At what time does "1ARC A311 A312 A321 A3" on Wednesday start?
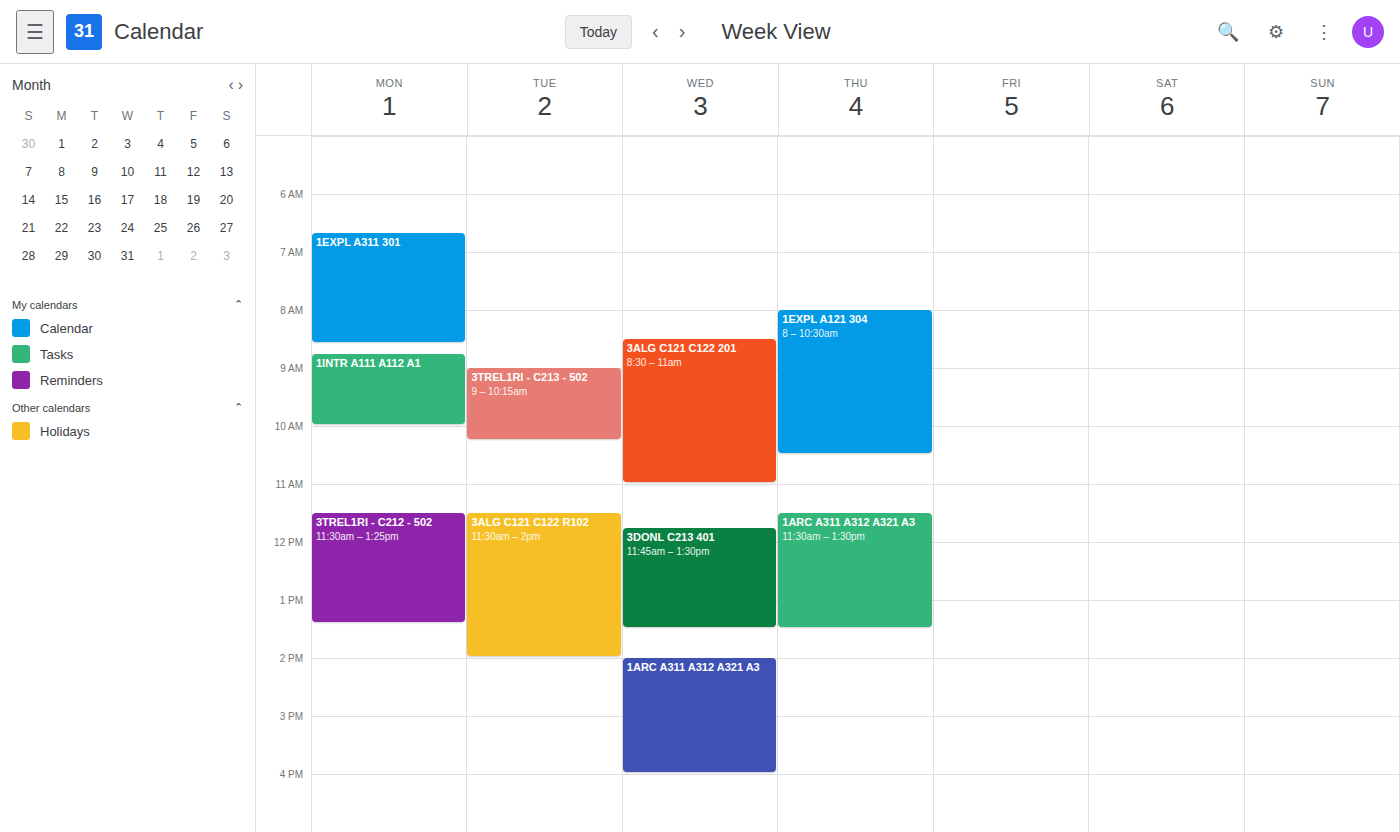
2:00 PM